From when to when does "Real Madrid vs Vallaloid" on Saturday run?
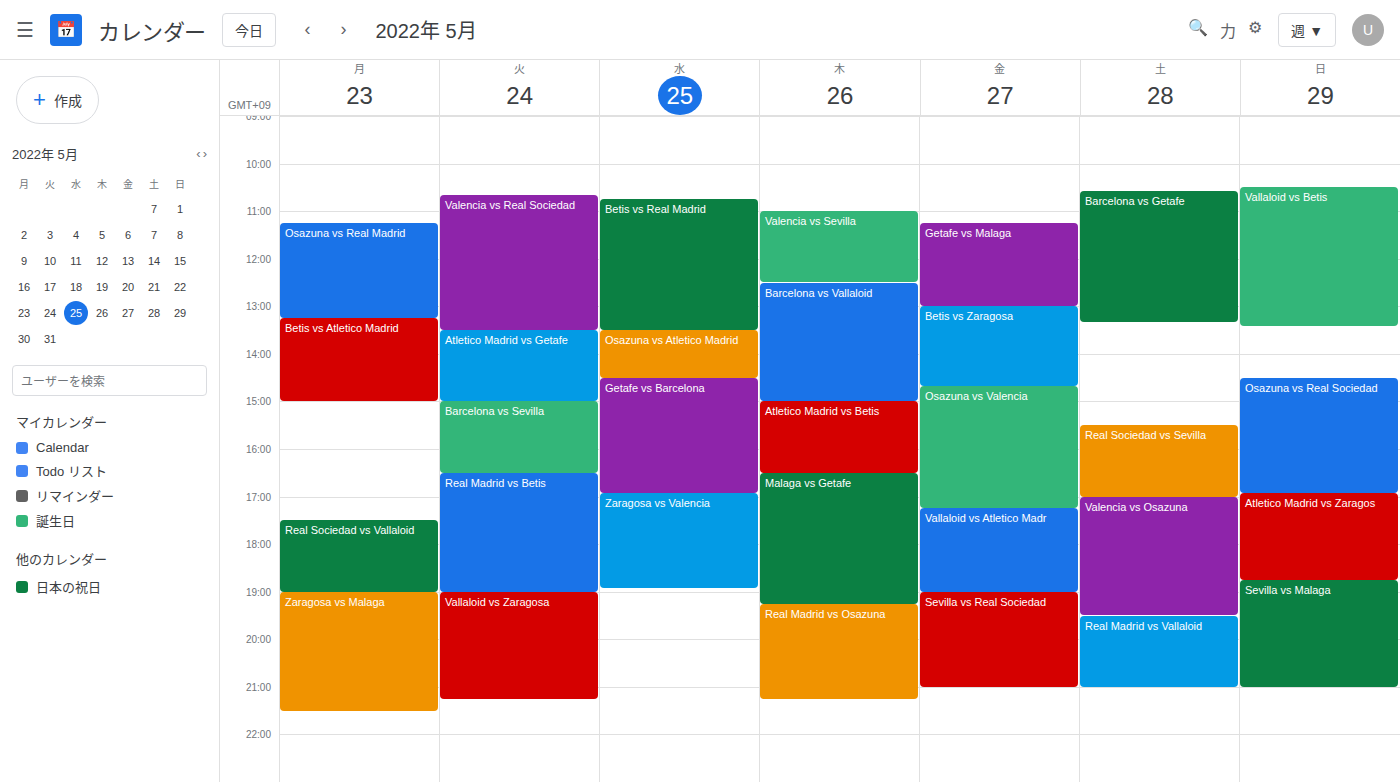
7:30 PM to 9:00 PM